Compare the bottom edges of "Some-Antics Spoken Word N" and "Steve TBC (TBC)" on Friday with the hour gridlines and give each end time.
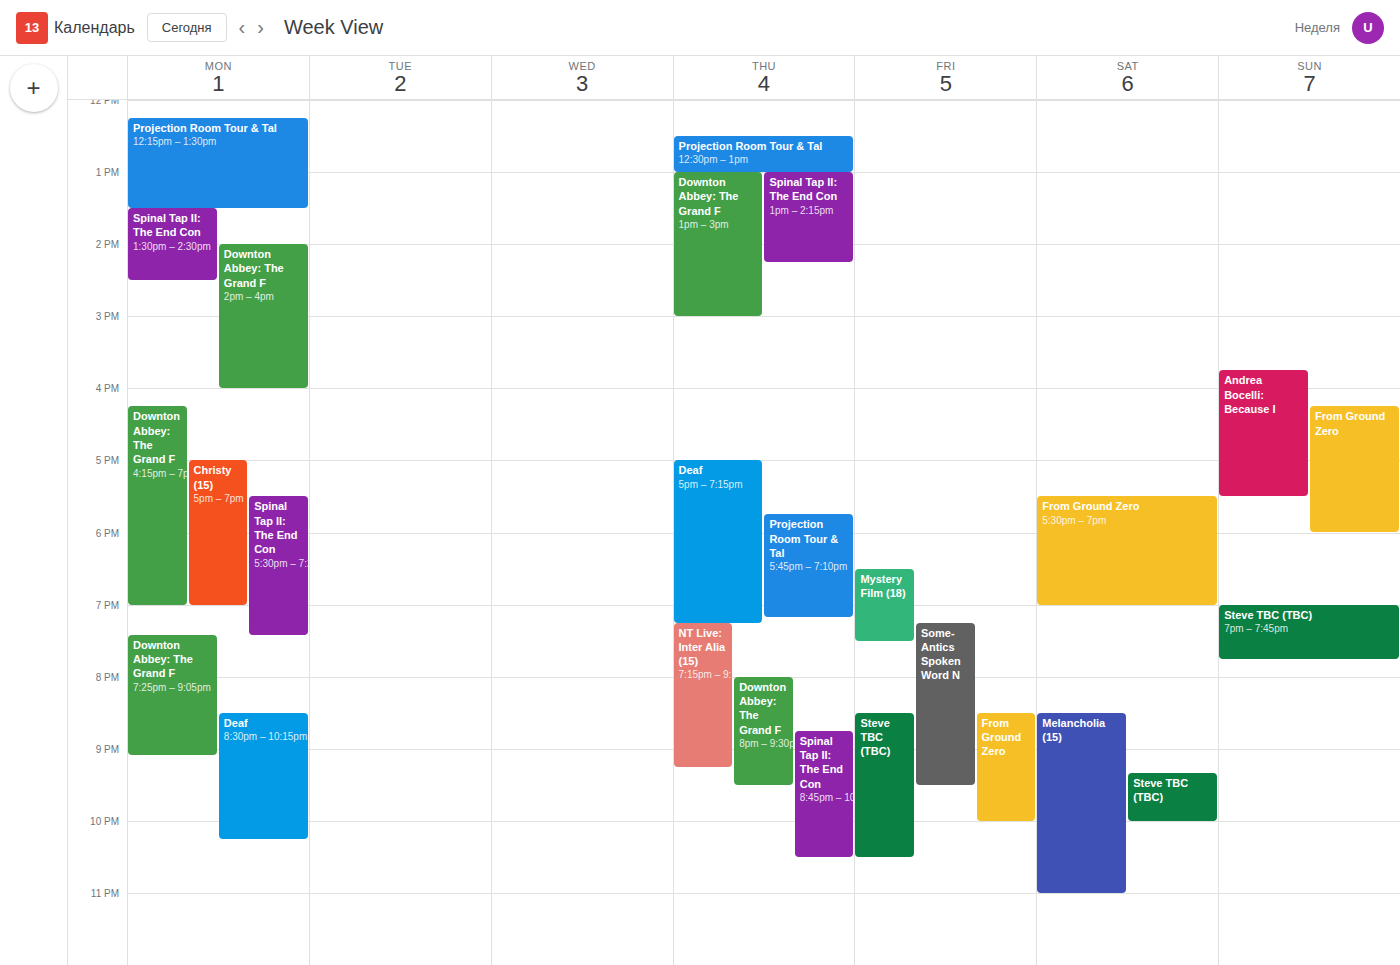
"Some-Antics Spoken Word N": 9:30 PM, halfway between the 9 PM and 10 PM lines. "Steve TBC (TBC)": 10:30 PM, halfway between the 10 PM and 11 PM lines.